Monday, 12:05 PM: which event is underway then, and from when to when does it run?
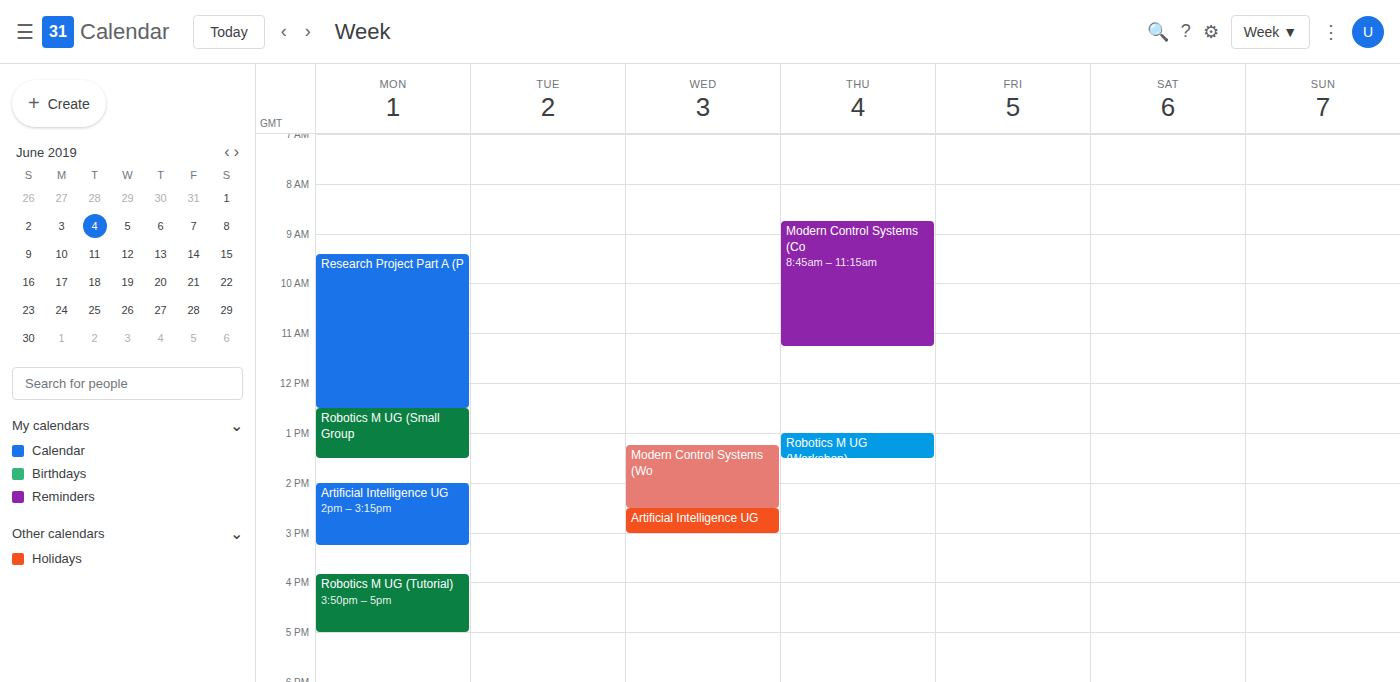
"Research Project Part A (P", 9:25 AM to 12:30 PM